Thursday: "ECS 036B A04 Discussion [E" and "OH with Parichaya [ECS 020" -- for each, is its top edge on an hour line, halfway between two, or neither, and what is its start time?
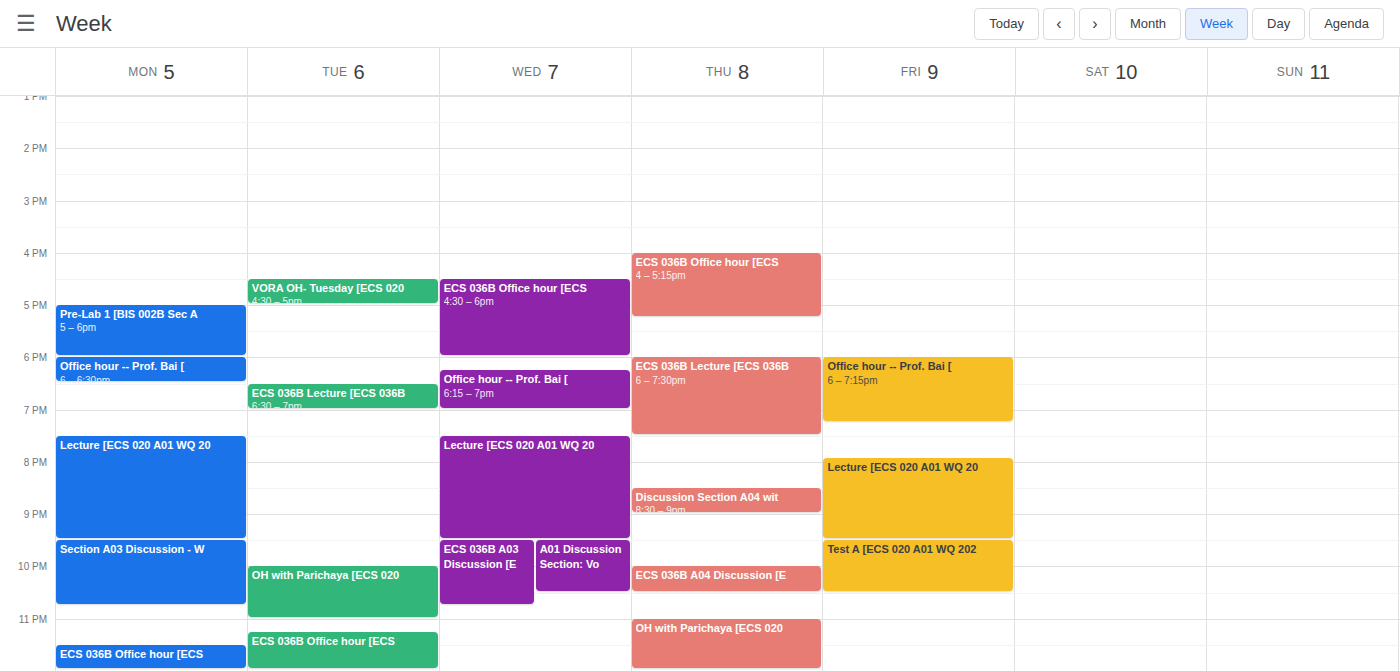
"ECS 036B A04 Discussion [E": 10:00 PM, exactly on the 10 PM line. "OH with Parichaya [ECS 020": 11:00 PM, exactly on the 11 PM line.